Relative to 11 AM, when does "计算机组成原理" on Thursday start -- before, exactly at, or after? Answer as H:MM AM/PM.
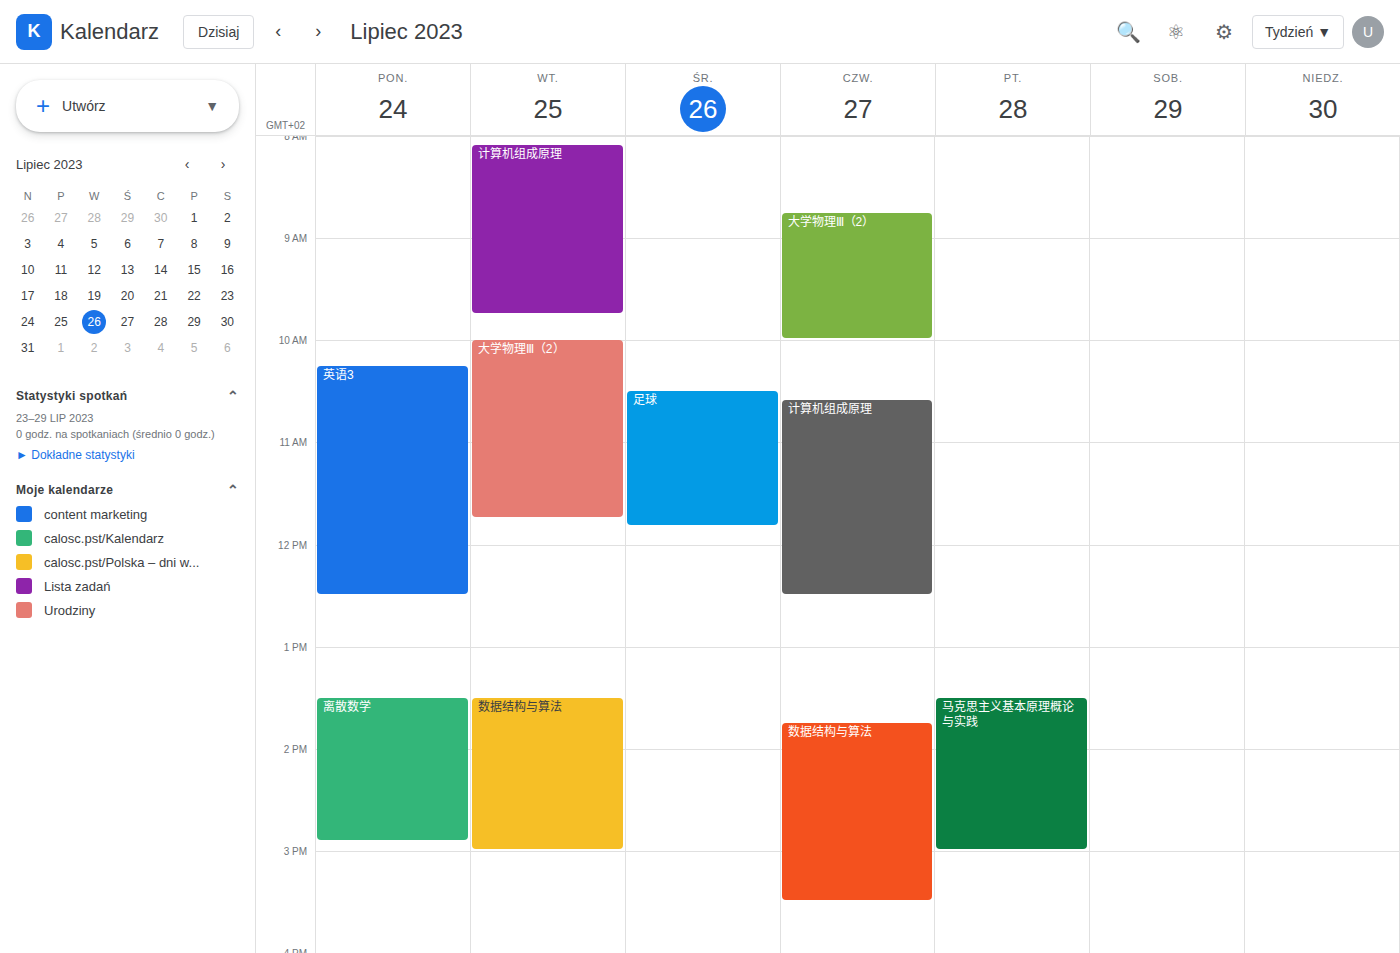
10:35 AM -- before 11 AM, 25 minutes above the 11 AM line.